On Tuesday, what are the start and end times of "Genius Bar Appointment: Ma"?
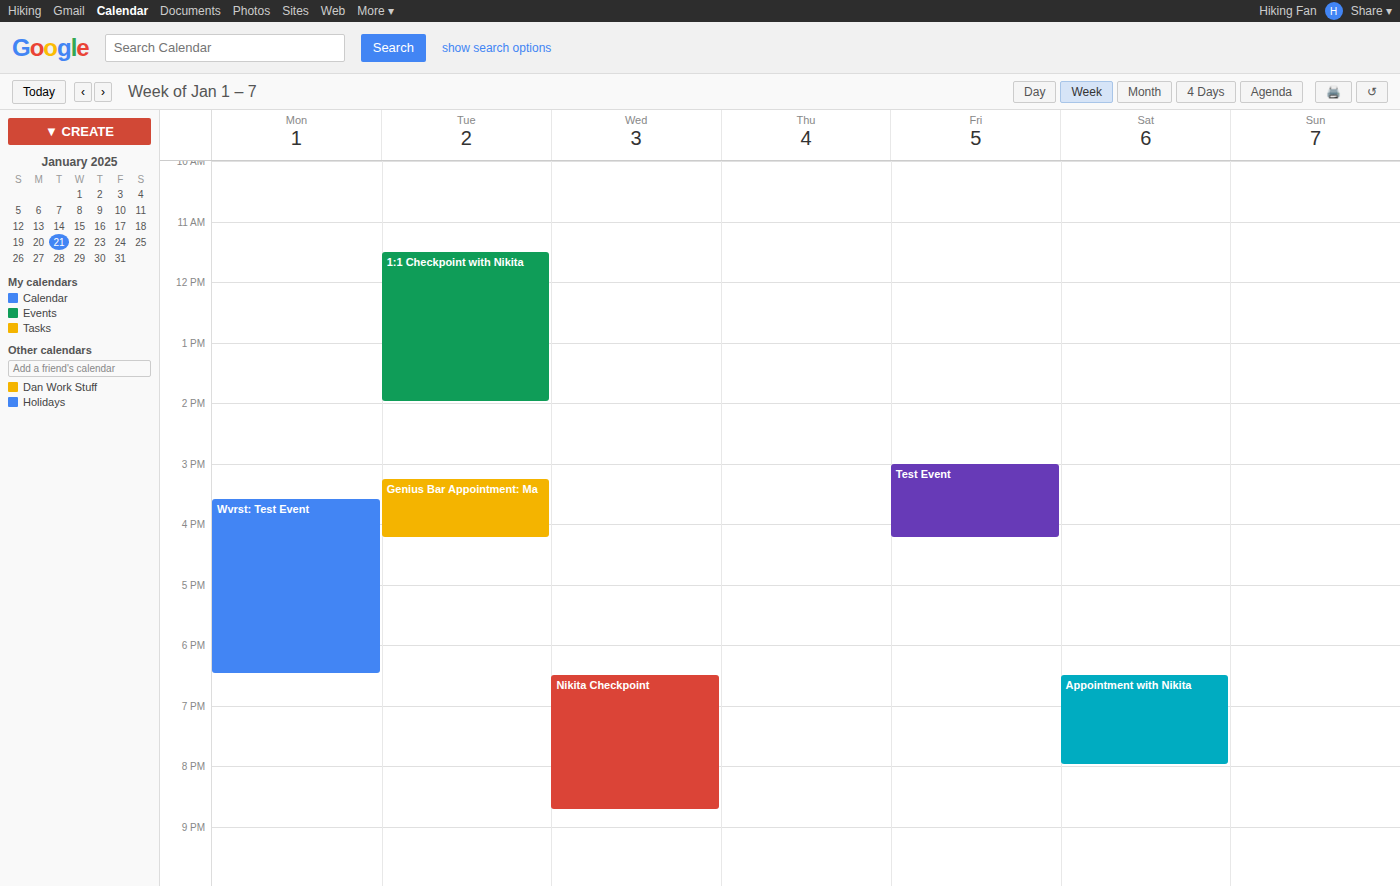
3:15 PM to 4:15 PM